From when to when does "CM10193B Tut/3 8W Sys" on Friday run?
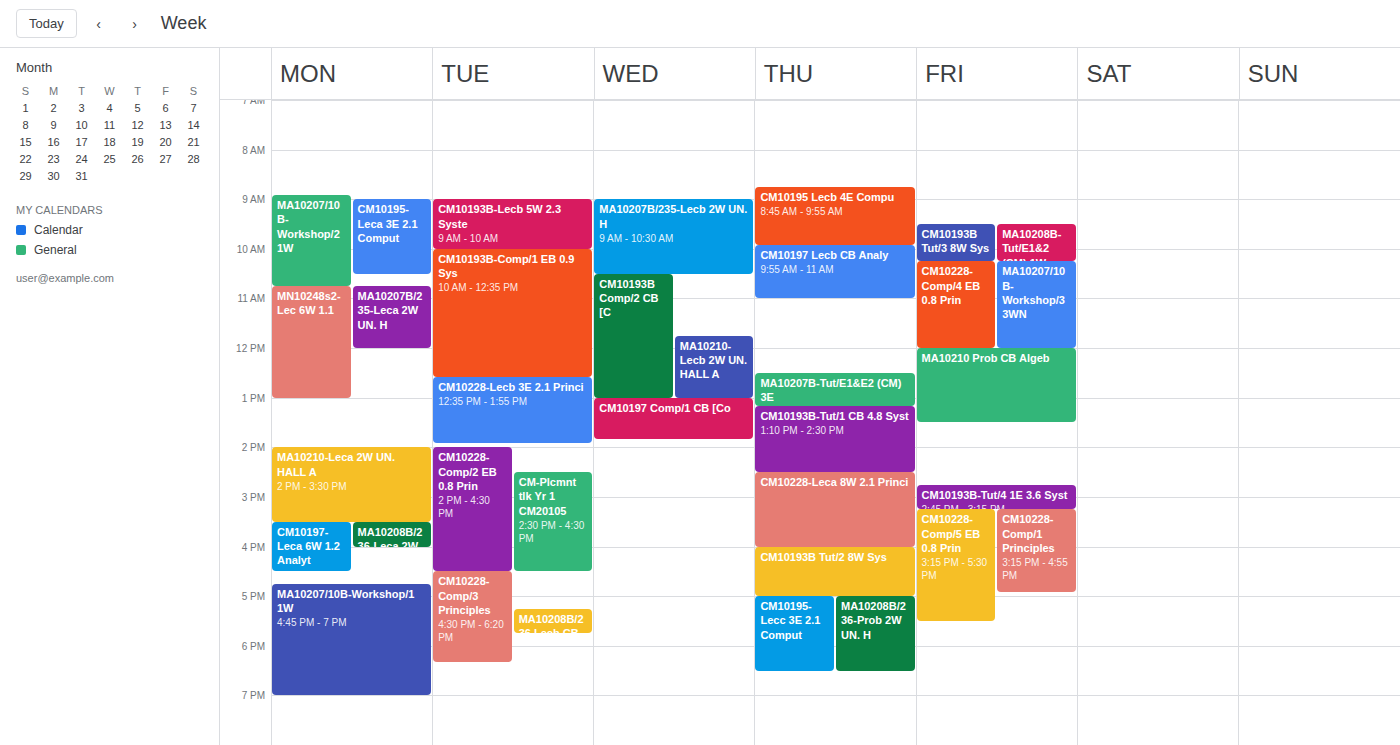
9:30 AM to 10:15 AM